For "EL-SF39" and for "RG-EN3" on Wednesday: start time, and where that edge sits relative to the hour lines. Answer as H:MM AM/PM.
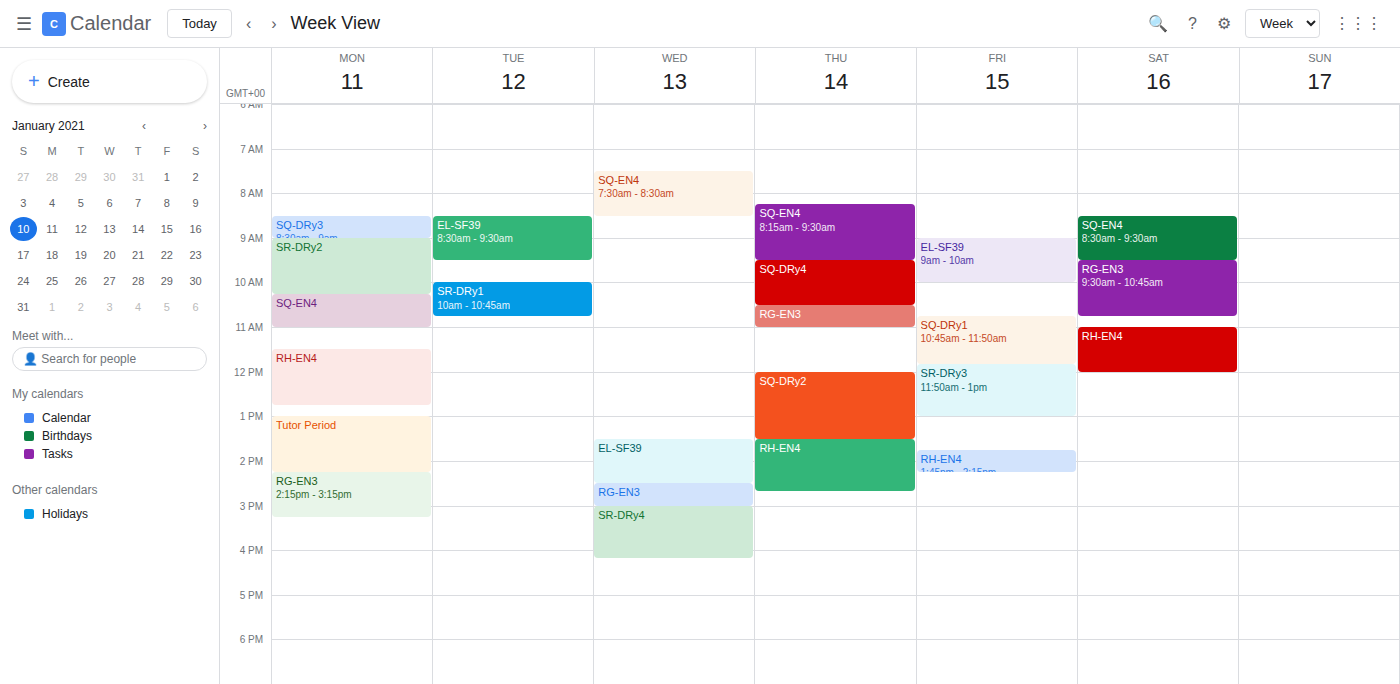
"EL-SF39": 1:30 PM, halfway between the 1 PM and 2 PM lines. "RG-EN3": 2:30 PM, halfway between the 2 PM and 3 PM lines.